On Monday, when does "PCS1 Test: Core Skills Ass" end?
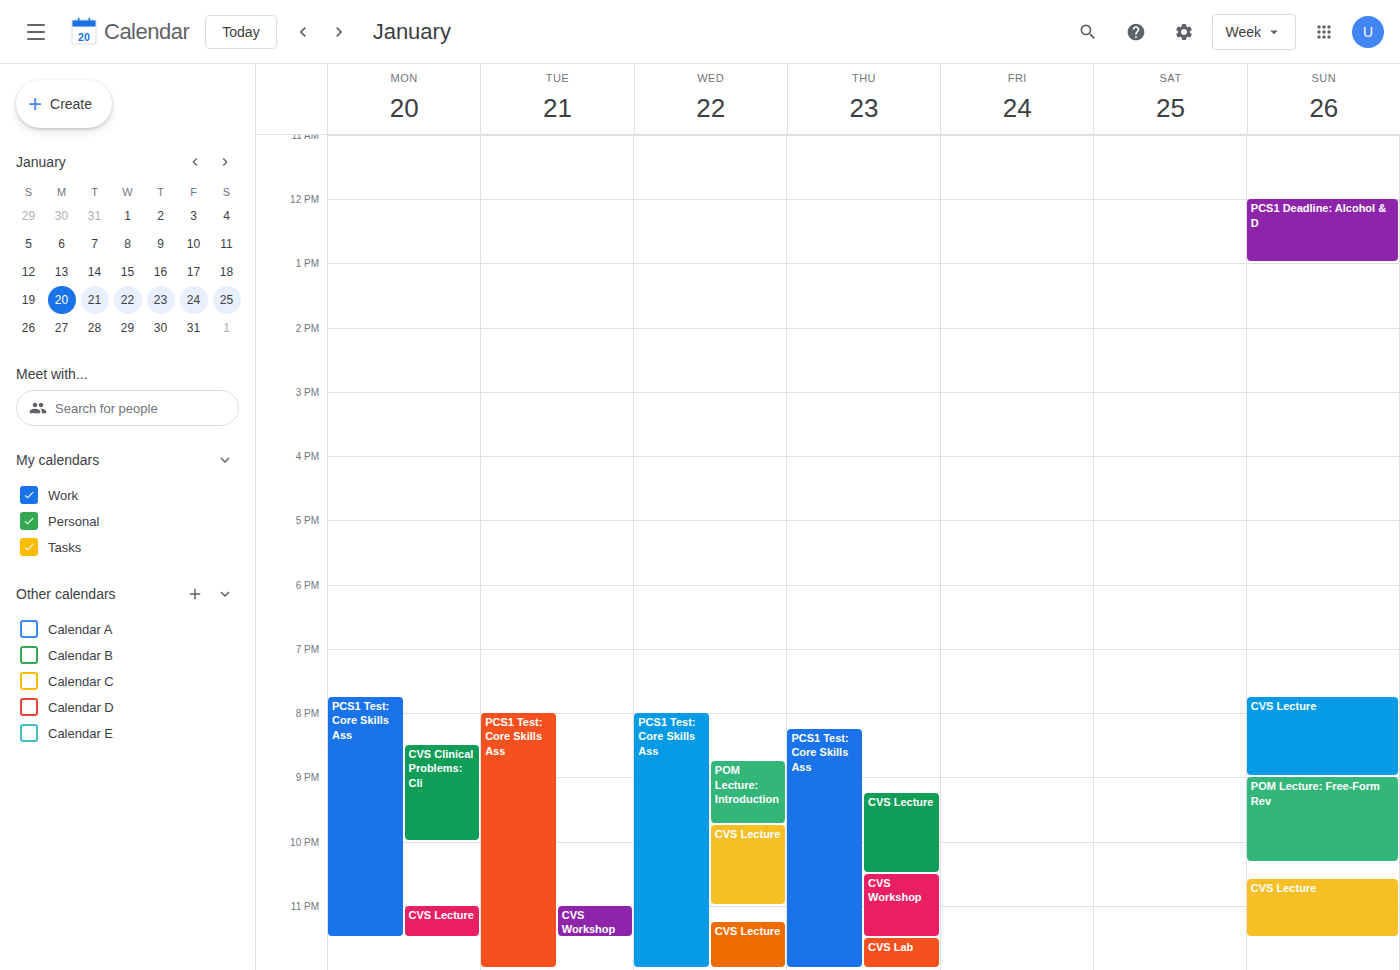
11:30 PM